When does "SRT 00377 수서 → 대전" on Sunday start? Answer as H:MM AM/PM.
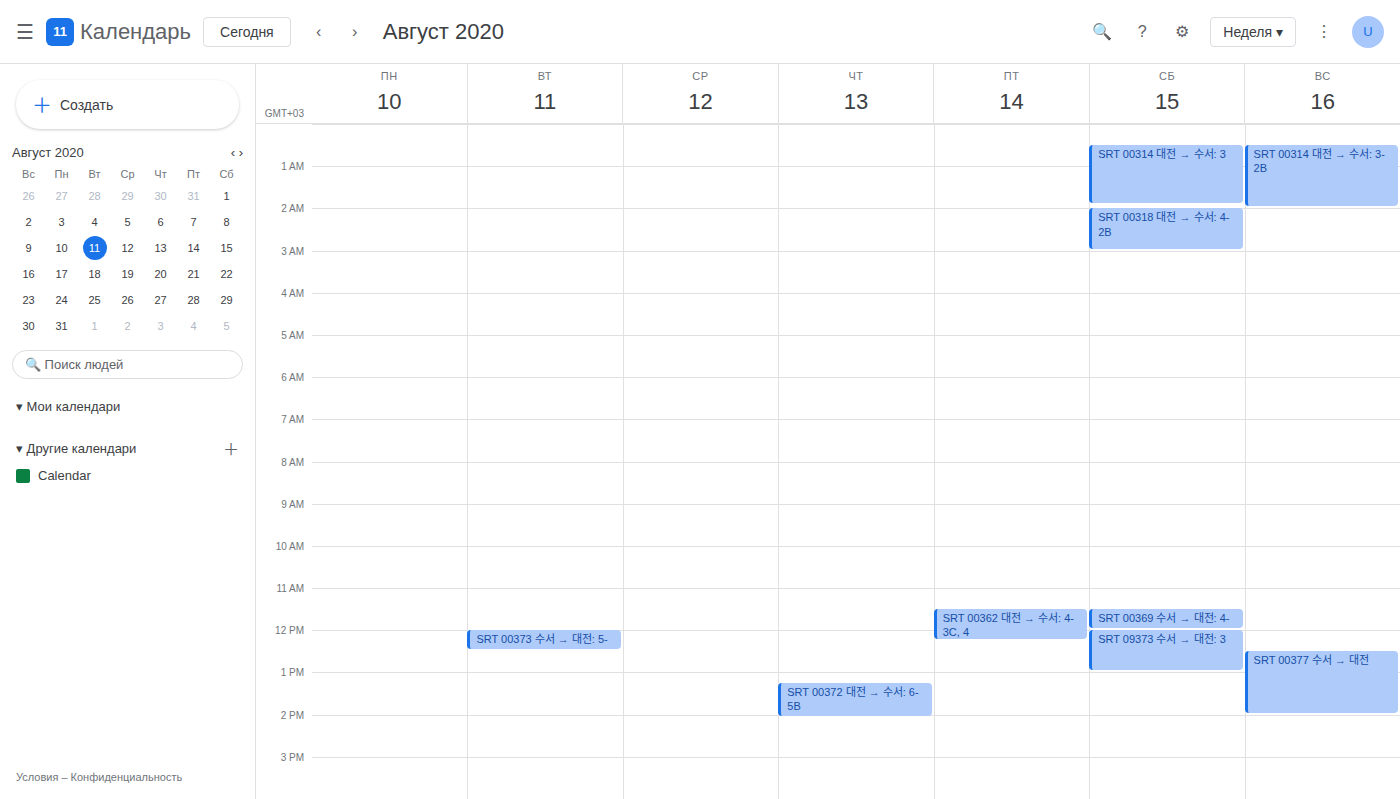
12:30 PM